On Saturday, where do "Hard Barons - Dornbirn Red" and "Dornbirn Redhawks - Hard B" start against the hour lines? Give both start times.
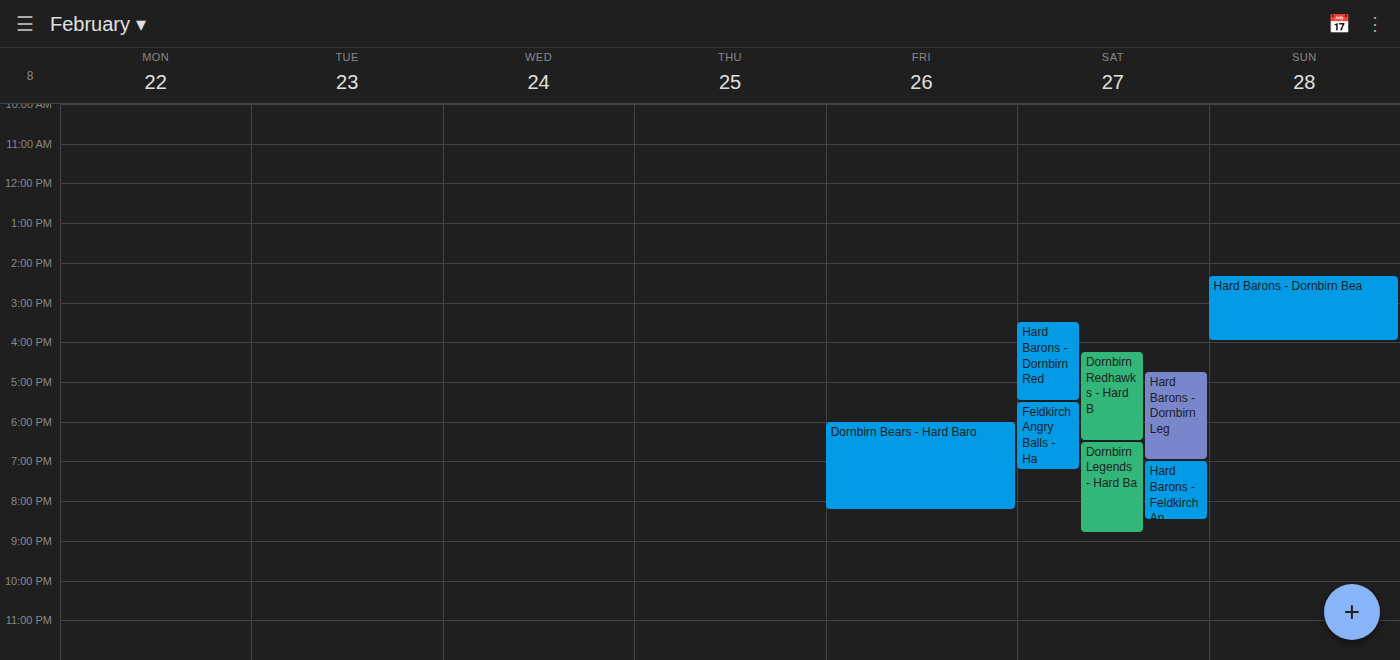
"Hard Barons - Dornbirn Red": 3:30 PM, halfway between the 3 PM and 4 PM lines. "Dornbirn Redhawks - Hard B": 4:15 PM, neither: a quarter of the way from the 4 PM line to the 5 PM line.